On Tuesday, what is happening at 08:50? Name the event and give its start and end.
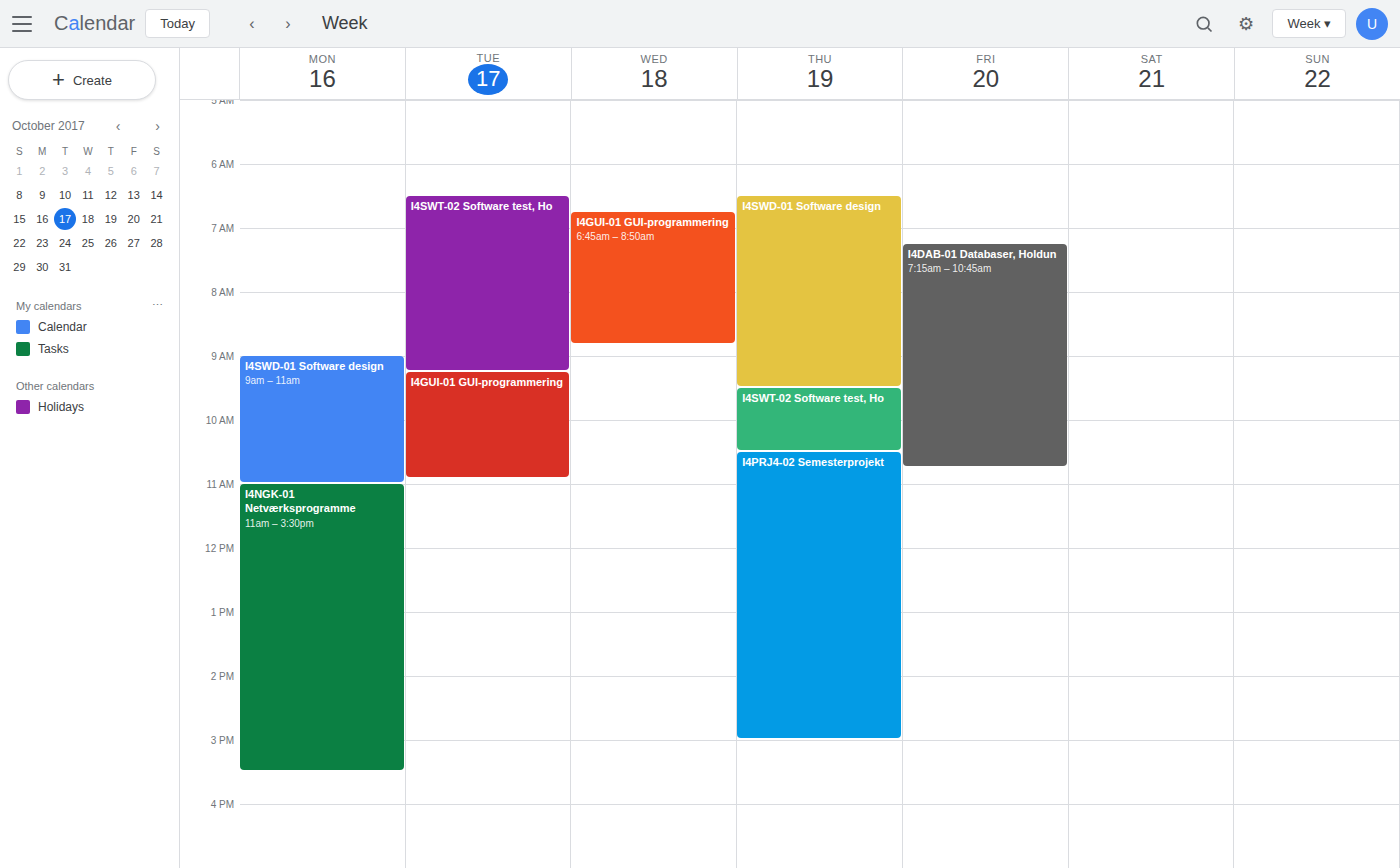
"I4SWT-02 Software test, Ho", 06:30 to 09:15